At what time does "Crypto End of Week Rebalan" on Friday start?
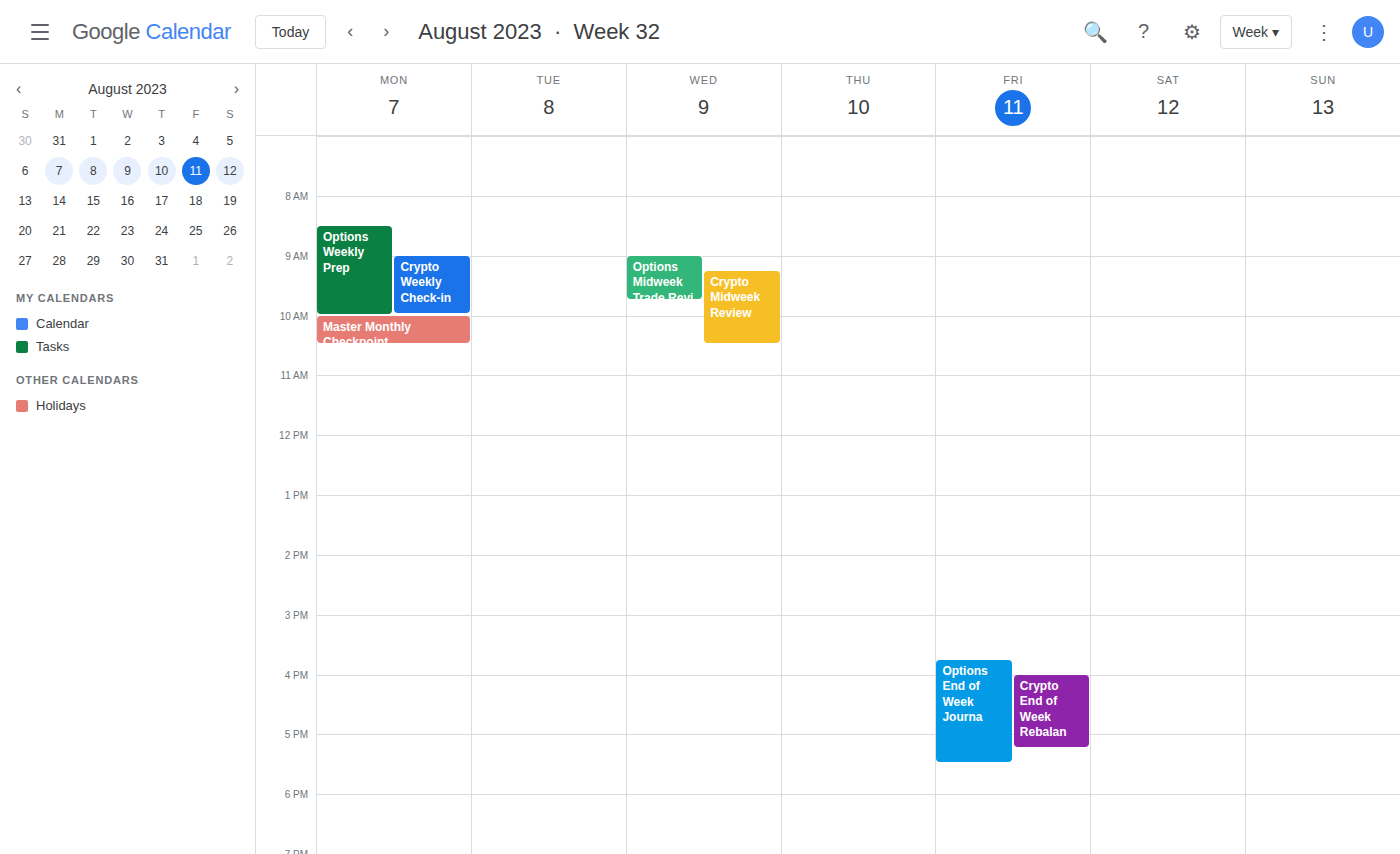
4:00 PM